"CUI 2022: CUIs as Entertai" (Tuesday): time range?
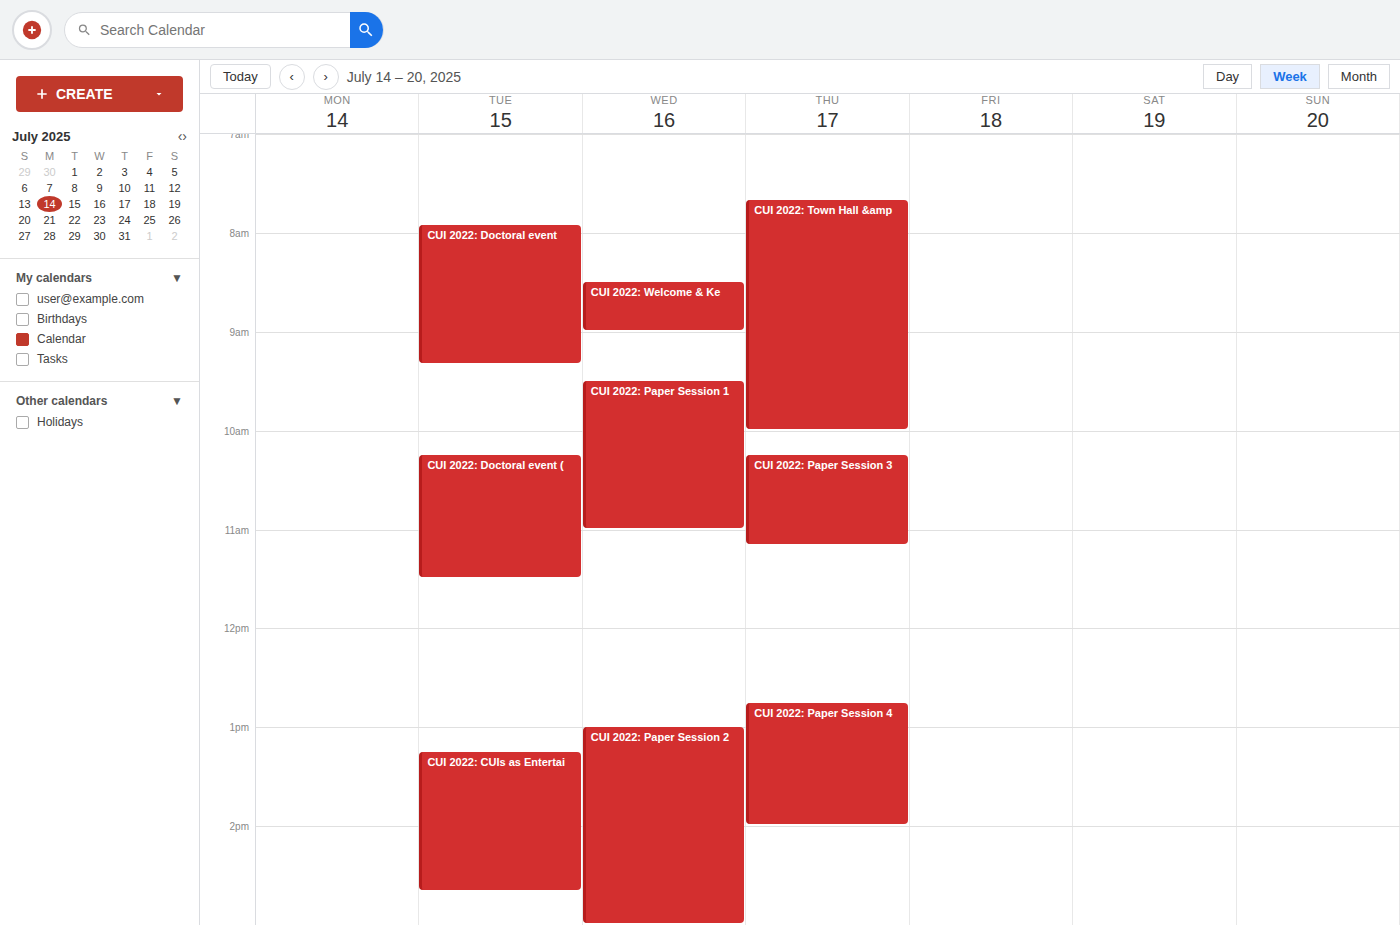
1:15 PM to 2:40 PM